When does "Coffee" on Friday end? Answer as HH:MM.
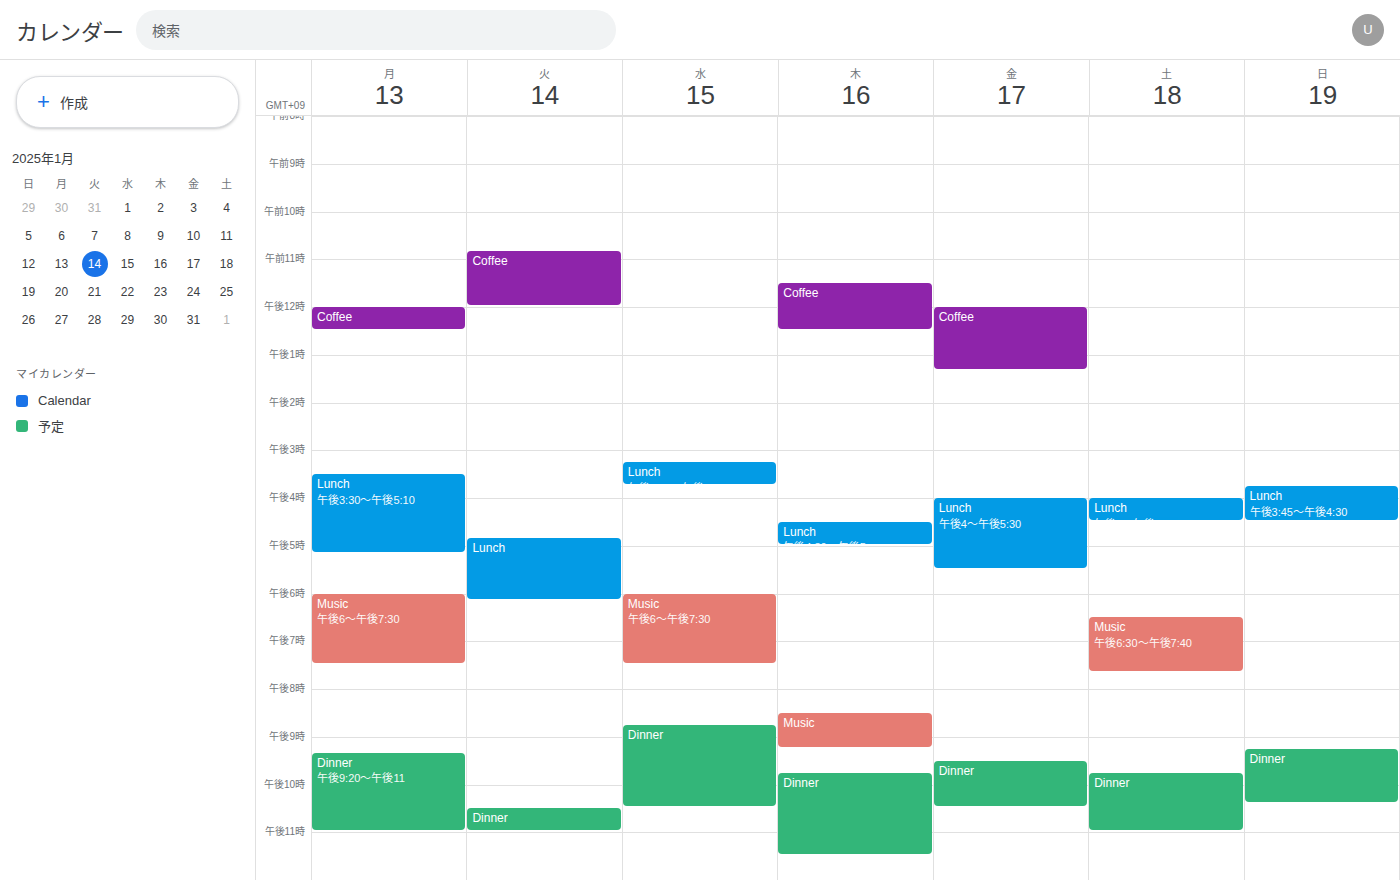
13:20